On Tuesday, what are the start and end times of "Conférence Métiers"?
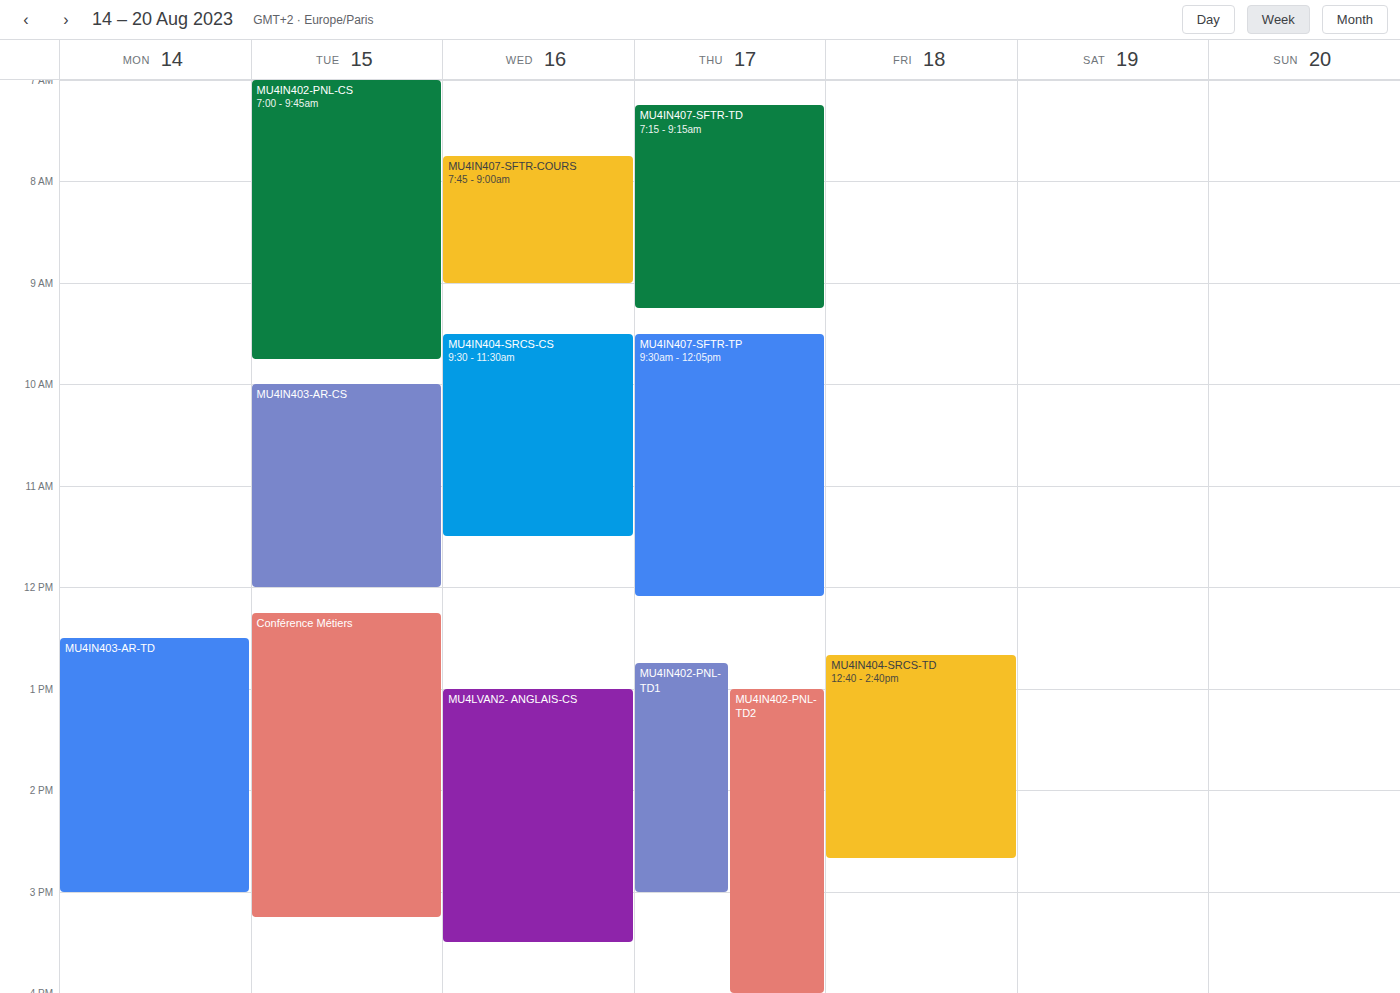
12:15 to 15:15